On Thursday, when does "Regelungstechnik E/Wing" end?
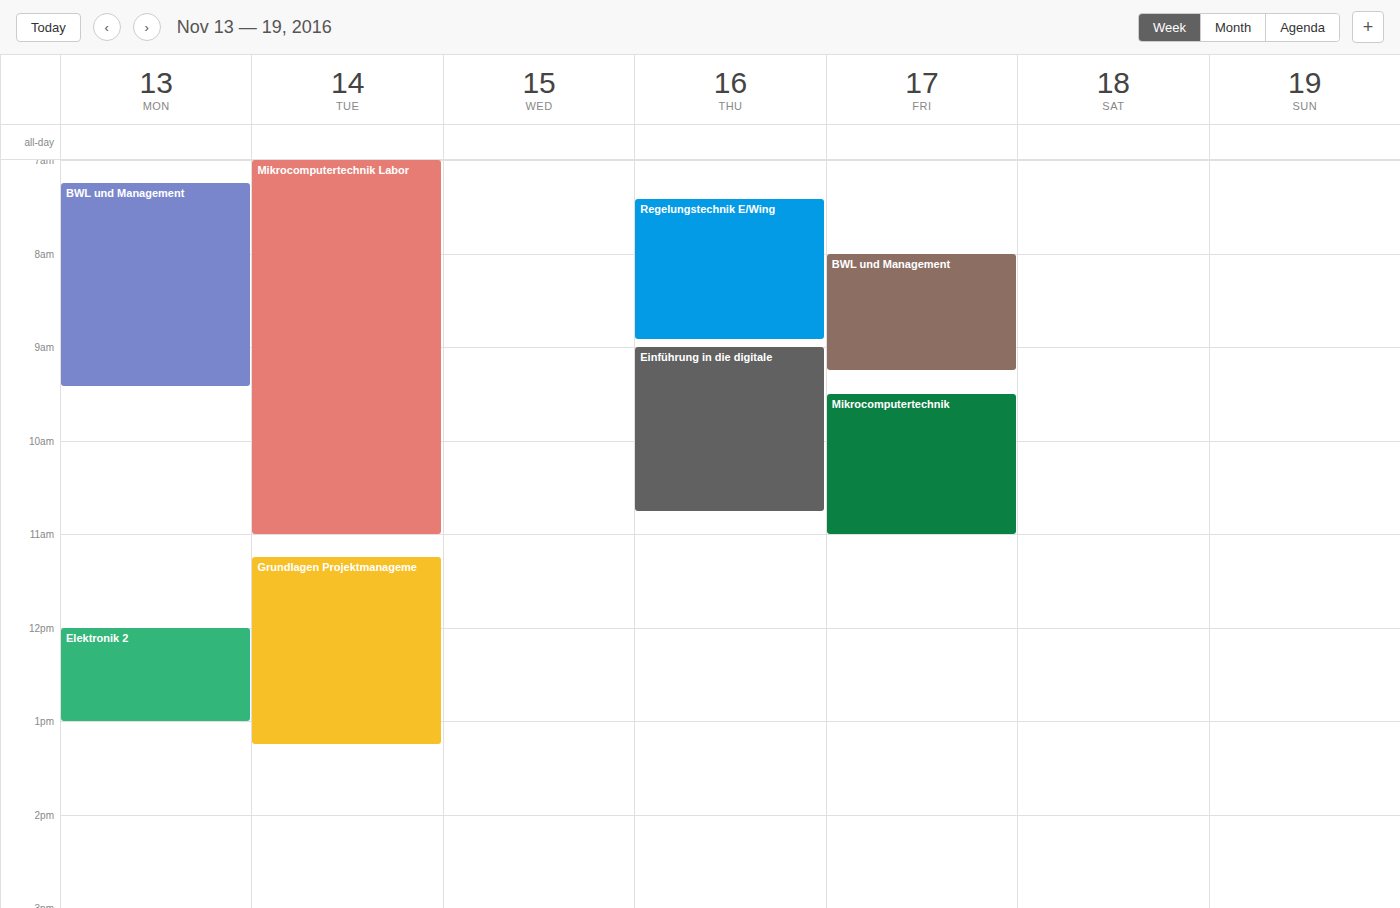
8:55 AM